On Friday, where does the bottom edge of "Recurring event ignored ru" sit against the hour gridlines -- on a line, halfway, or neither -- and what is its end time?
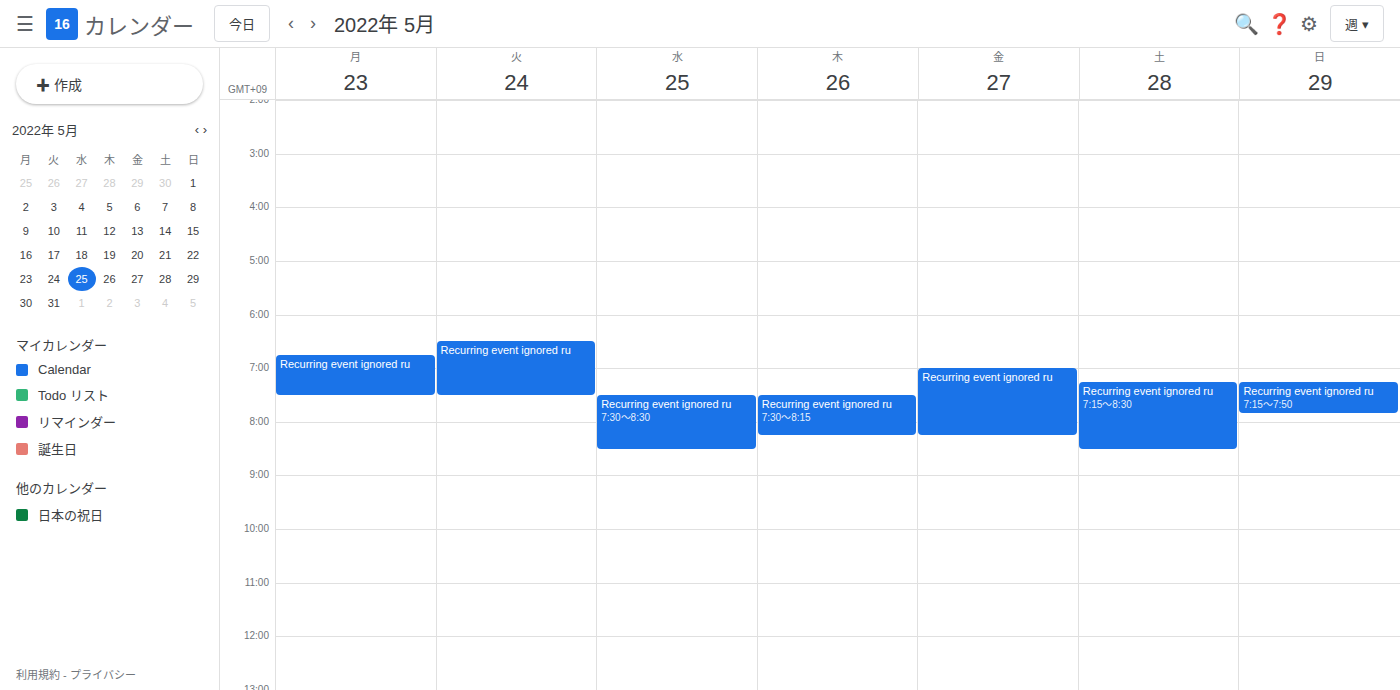
8:15 AM -- neither: a quarter of the way from the 8 AM line to the 9 AM line.